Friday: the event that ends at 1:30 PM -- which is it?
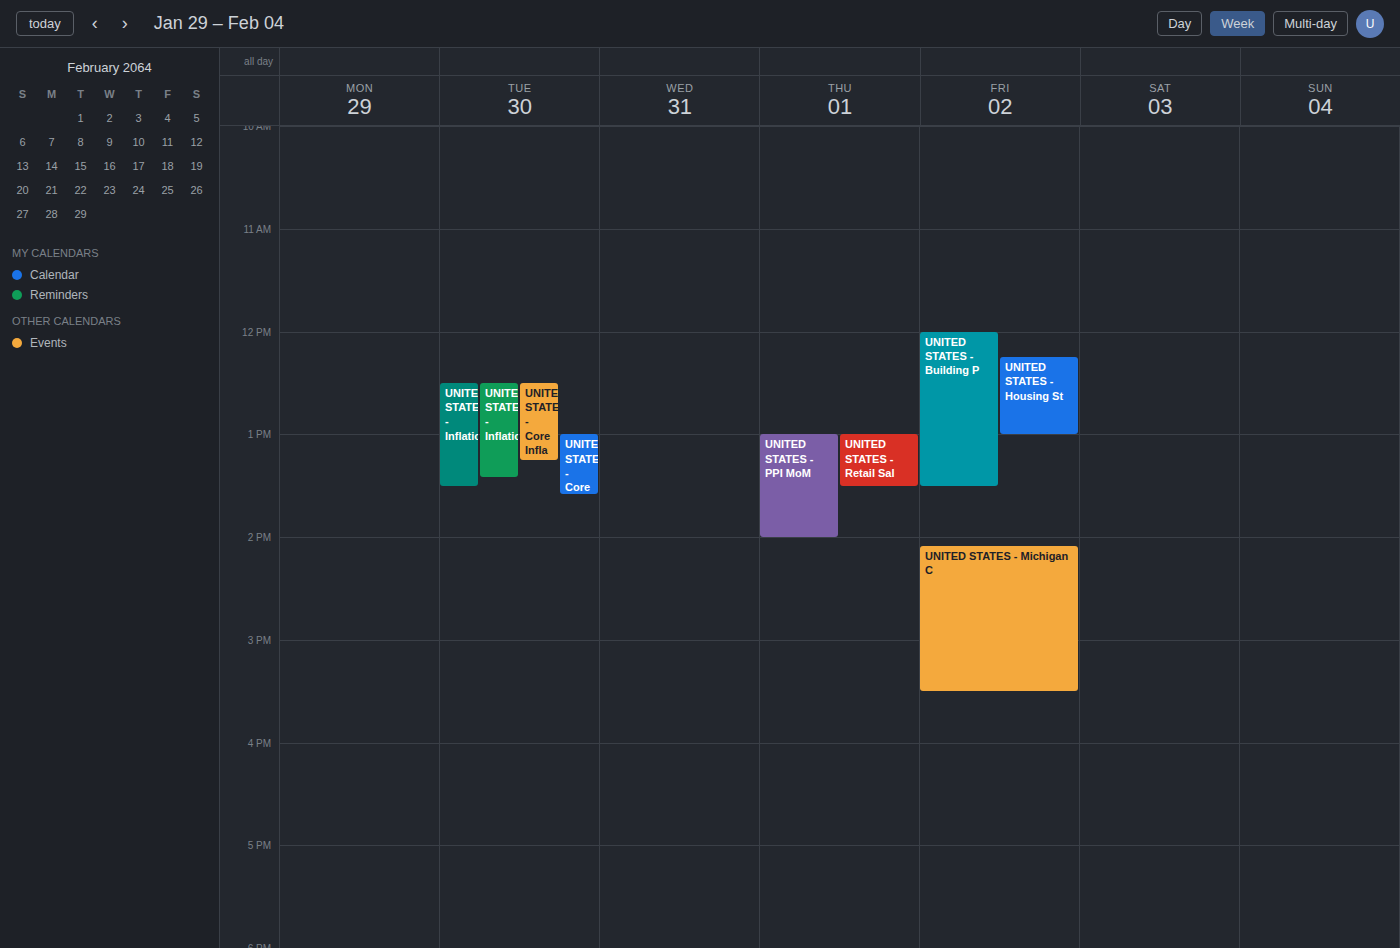
"UNITED STATES - Building P"